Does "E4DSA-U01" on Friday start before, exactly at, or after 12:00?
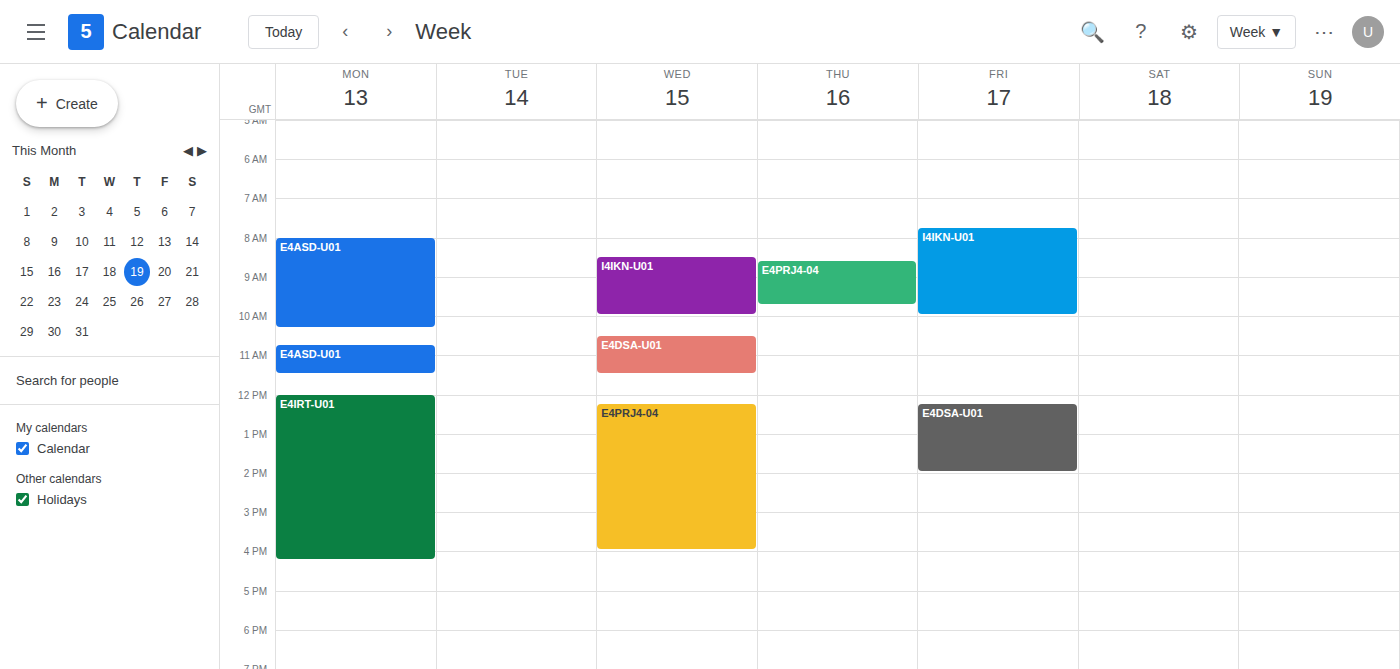
12:15 -- after 12:00, 15 minutes below the 12:00 line.